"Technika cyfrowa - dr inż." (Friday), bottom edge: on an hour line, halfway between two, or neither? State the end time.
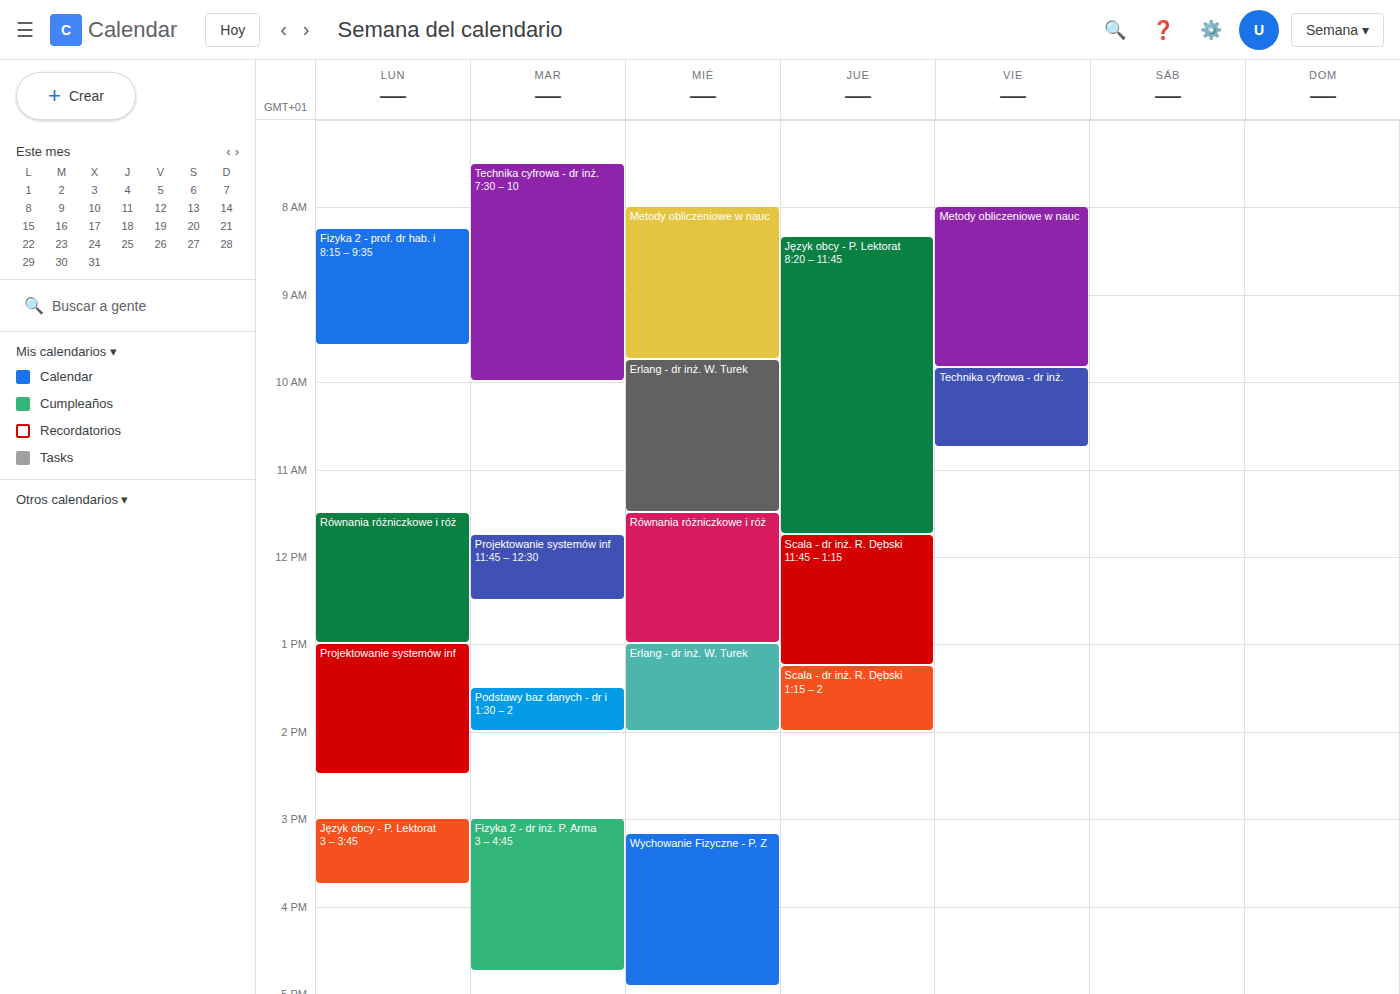
10:45 AM -- neither: three quarters of the way from the 10 AM line to the 11 AM line.